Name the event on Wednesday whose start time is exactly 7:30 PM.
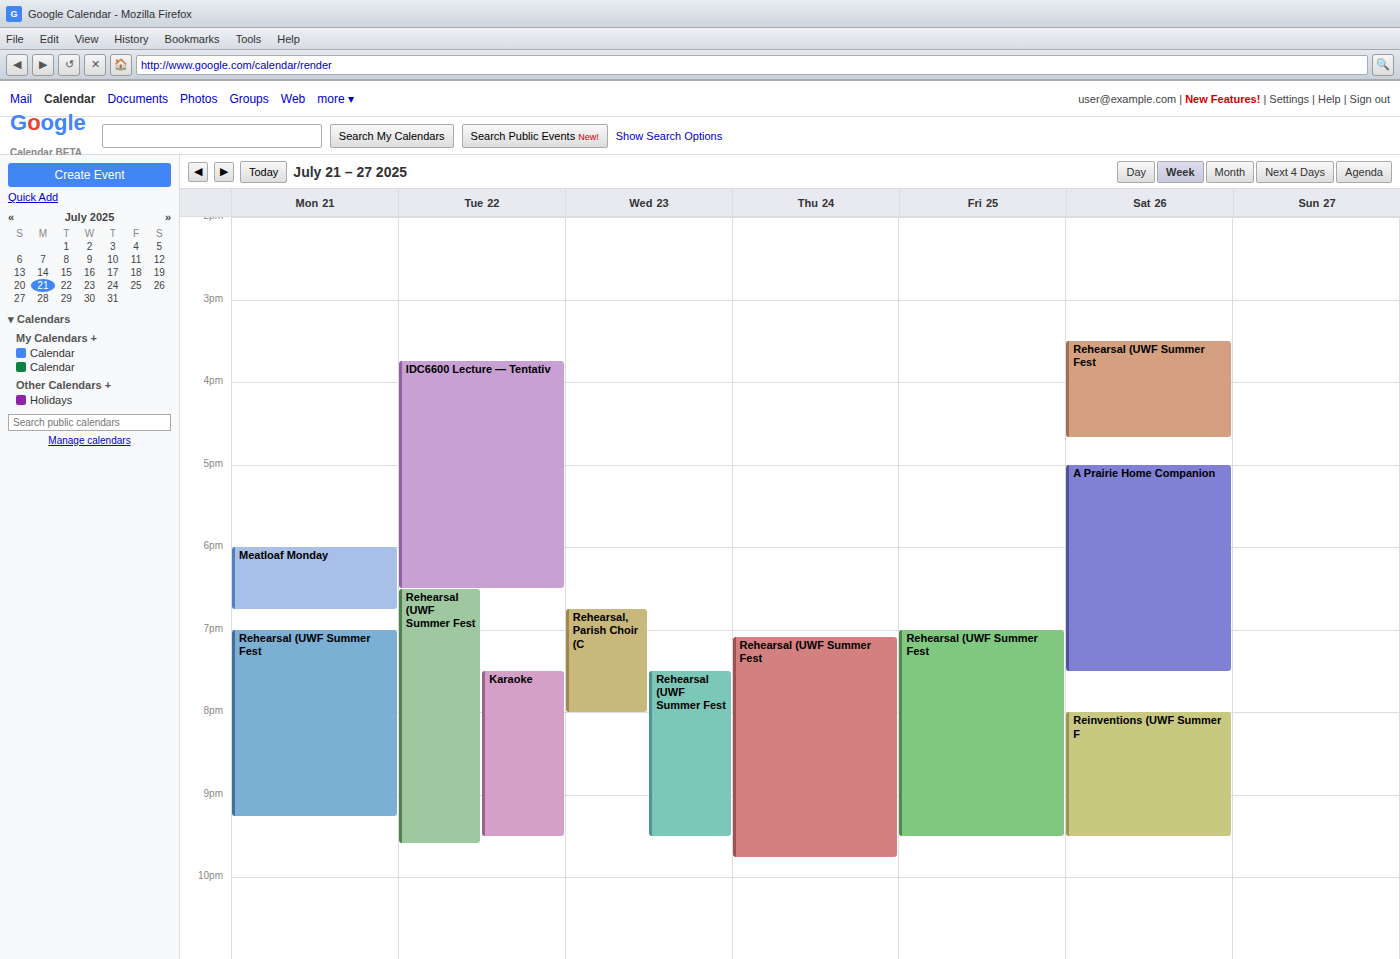
"Rehearsal (UWF Summer Fest"